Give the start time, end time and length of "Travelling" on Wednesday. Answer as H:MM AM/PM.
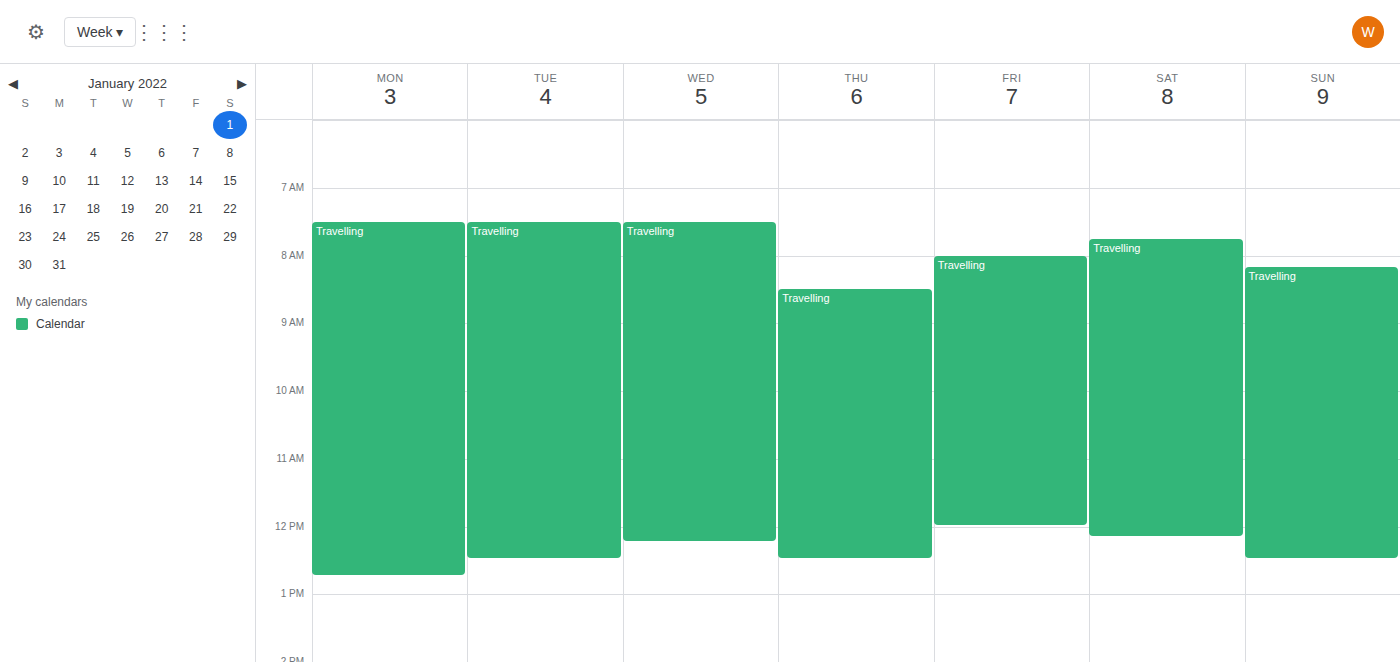
7:30 AM to 12:15 PM, 4 hours 45 minutes